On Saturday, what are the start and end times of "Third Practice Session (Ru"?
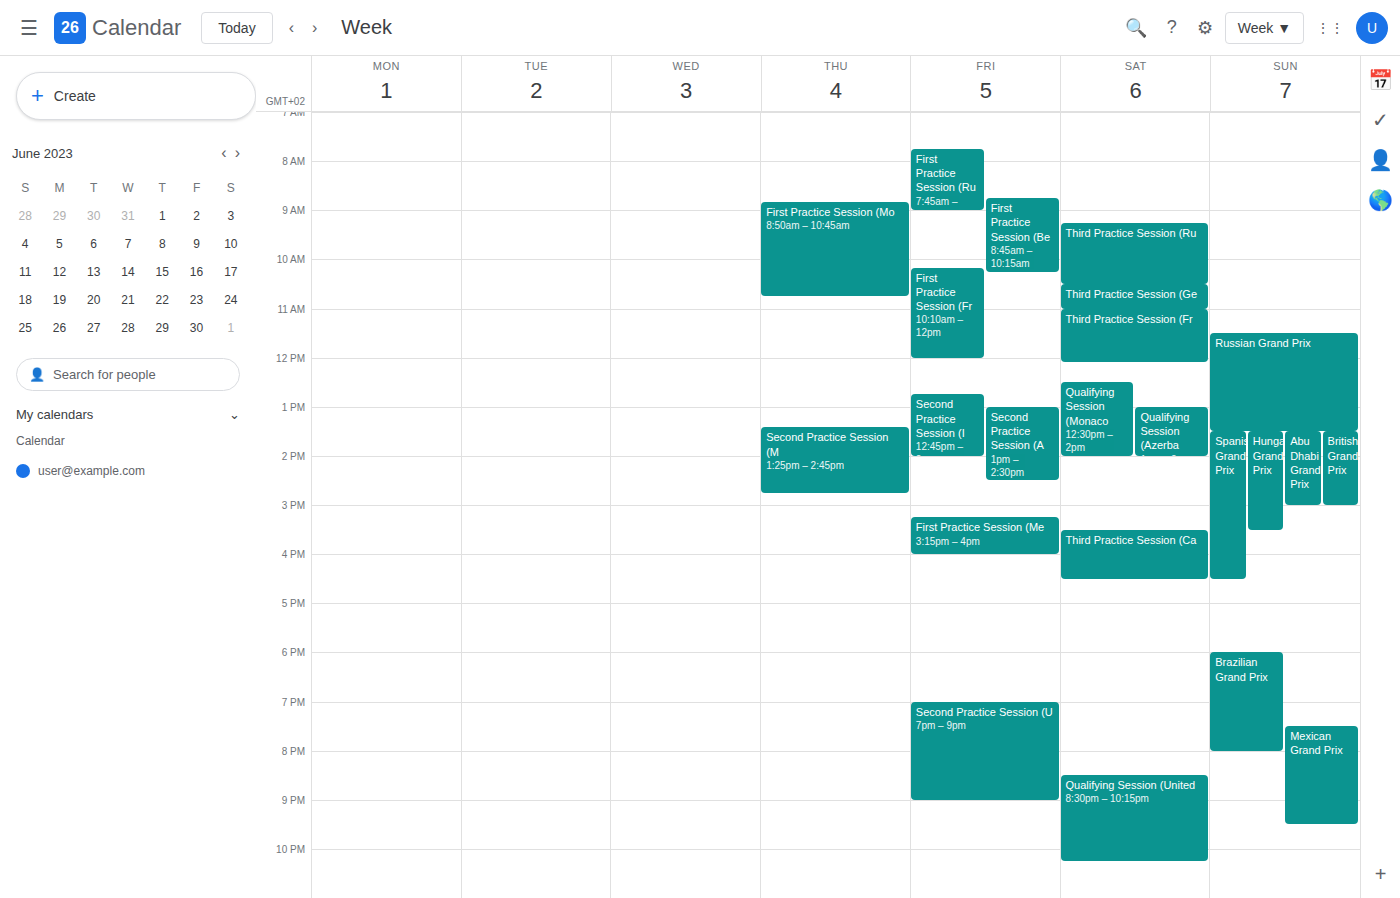
9:15 AM to 10:30 AM